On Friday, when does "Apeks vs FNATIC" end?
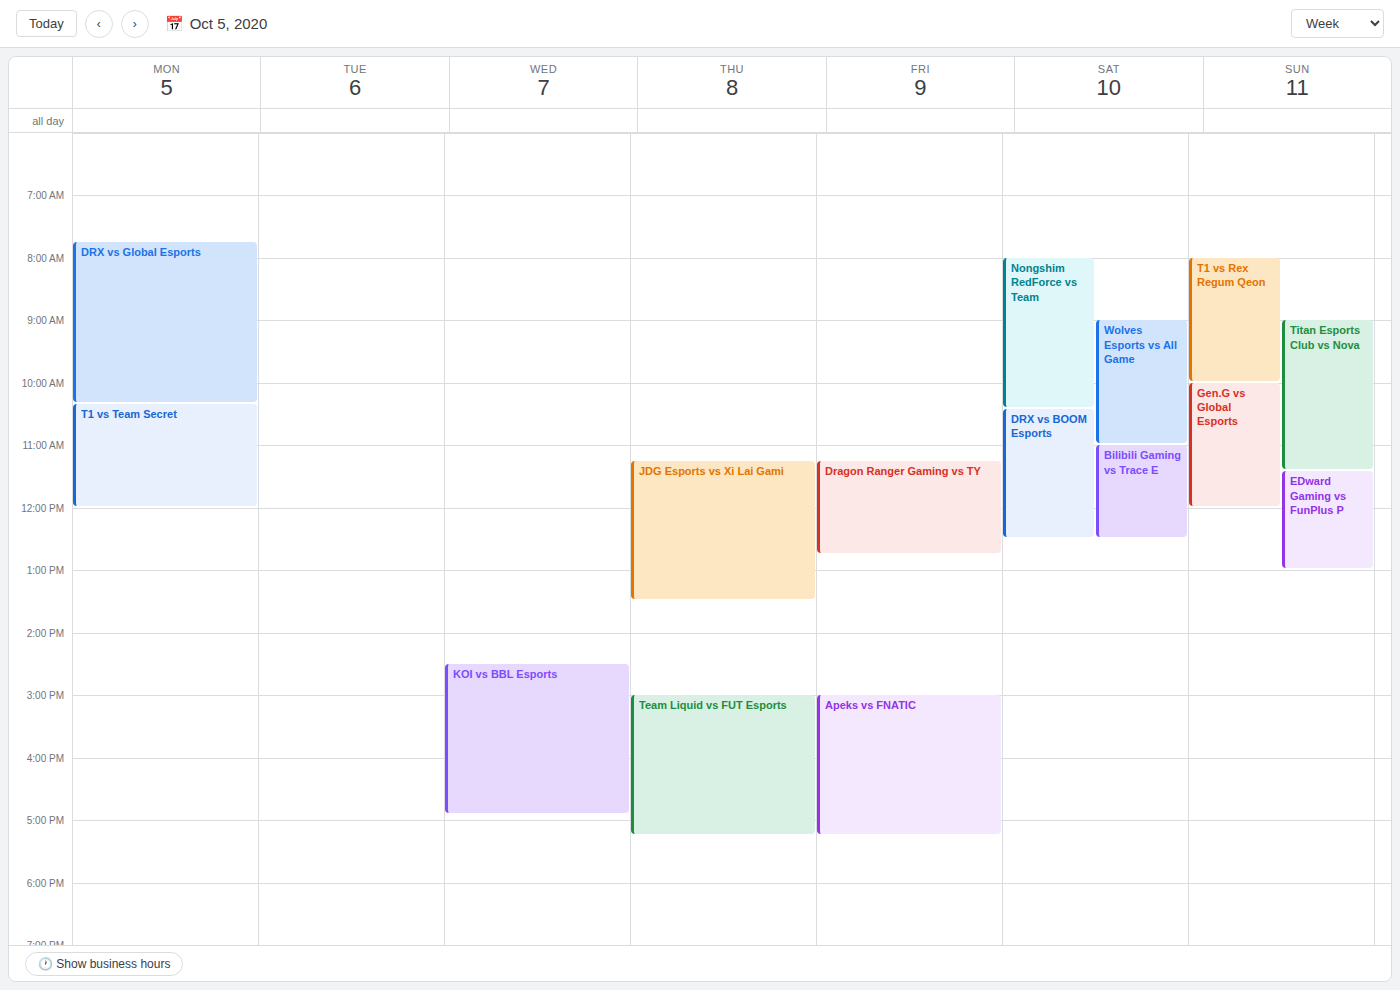
5:15 PM